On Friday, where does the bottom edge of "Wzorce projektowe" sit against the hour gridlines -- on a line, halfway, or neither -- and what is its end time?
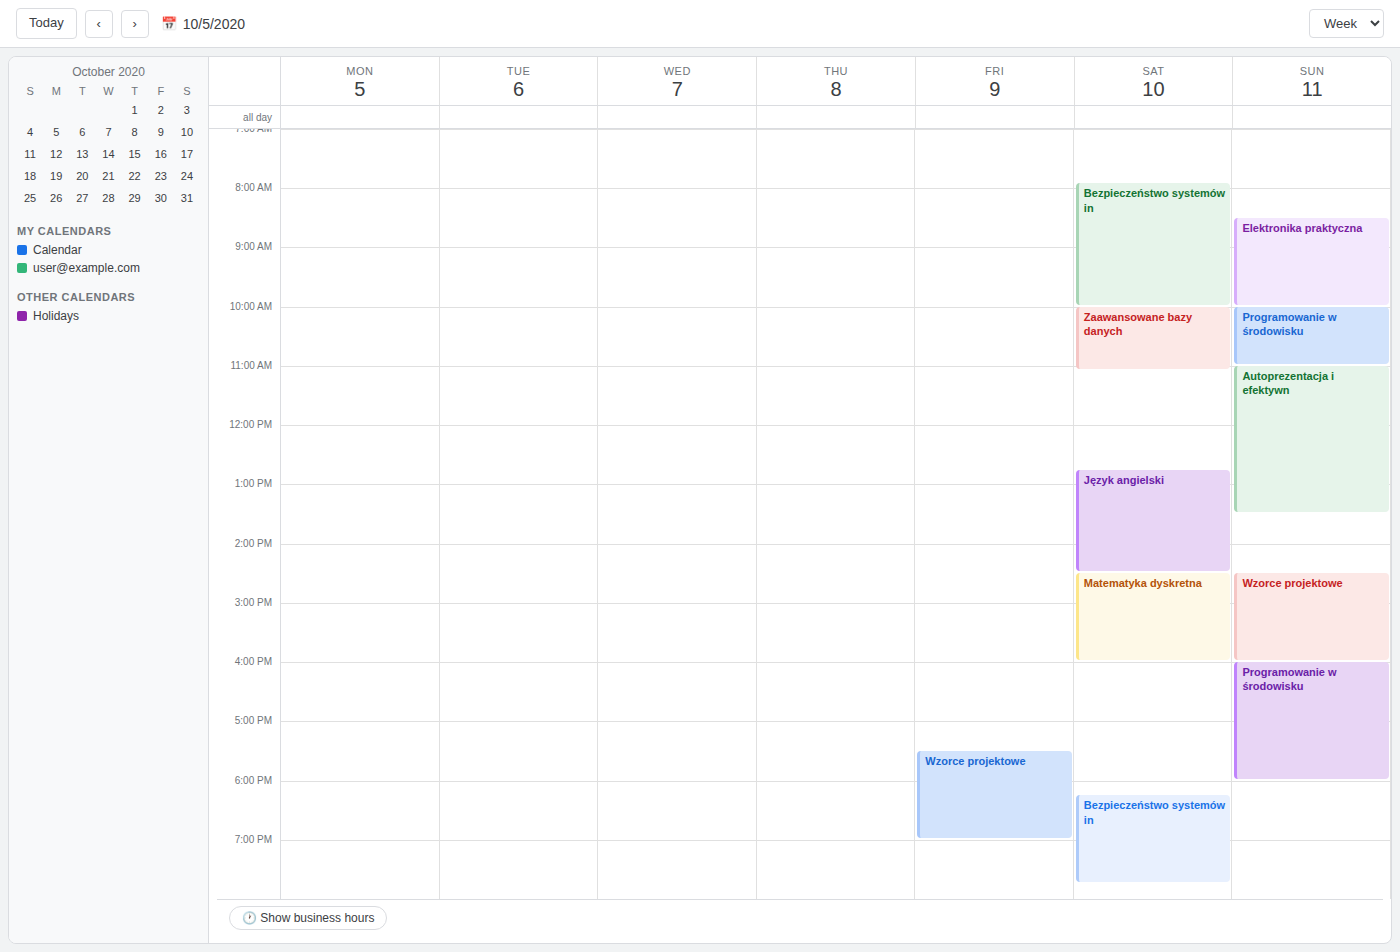
7:00 PM -- exactly on the 7 PM line.